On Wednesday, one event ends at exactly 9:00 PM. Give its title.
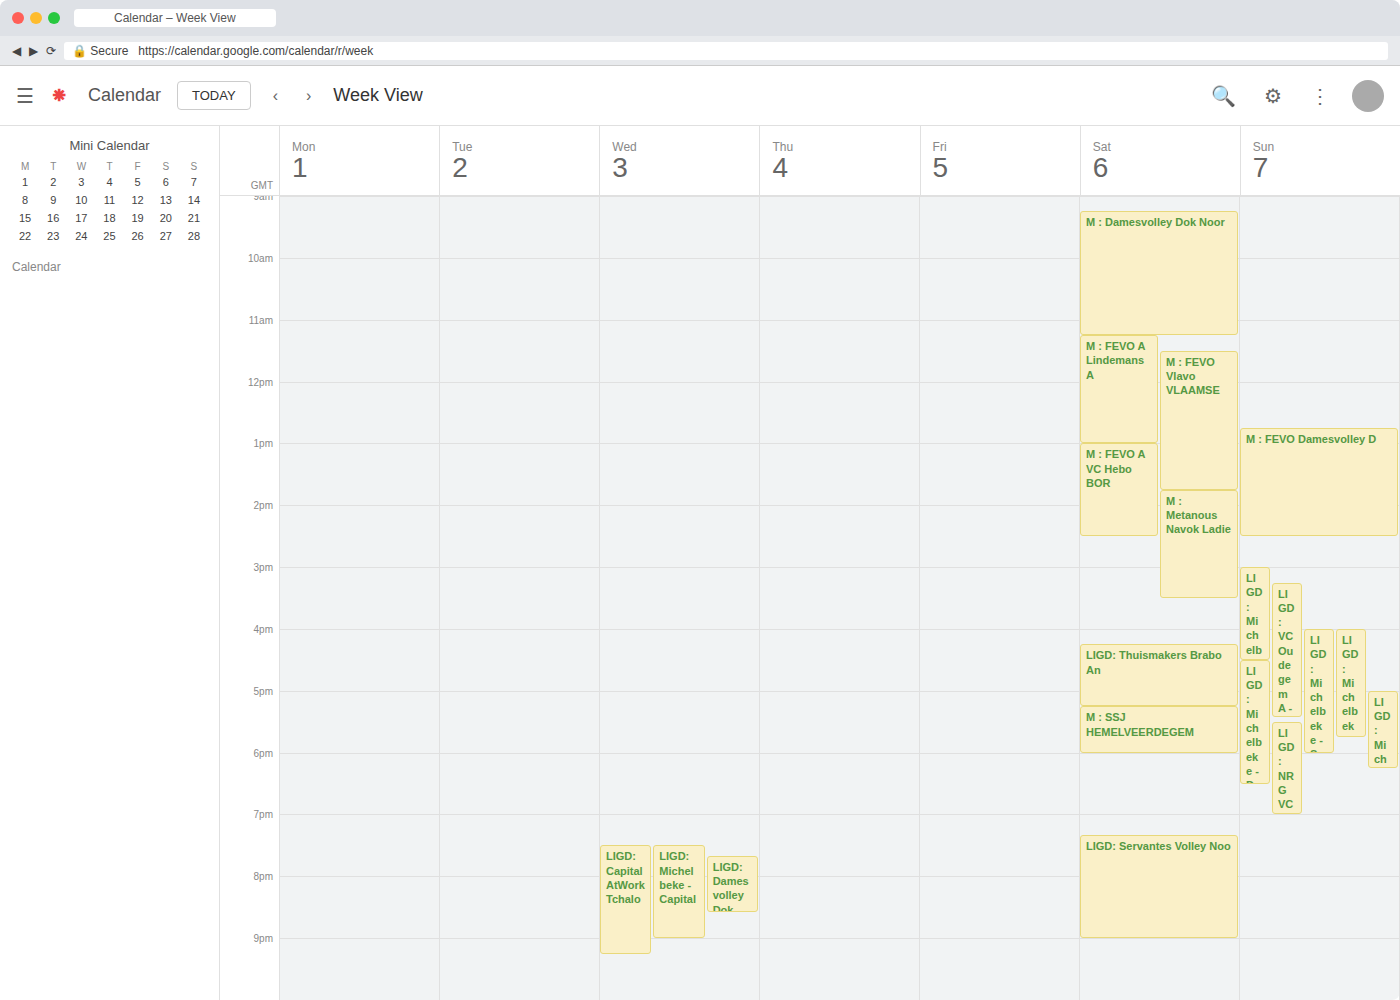
"LIGD: Michelbeke - Capital"